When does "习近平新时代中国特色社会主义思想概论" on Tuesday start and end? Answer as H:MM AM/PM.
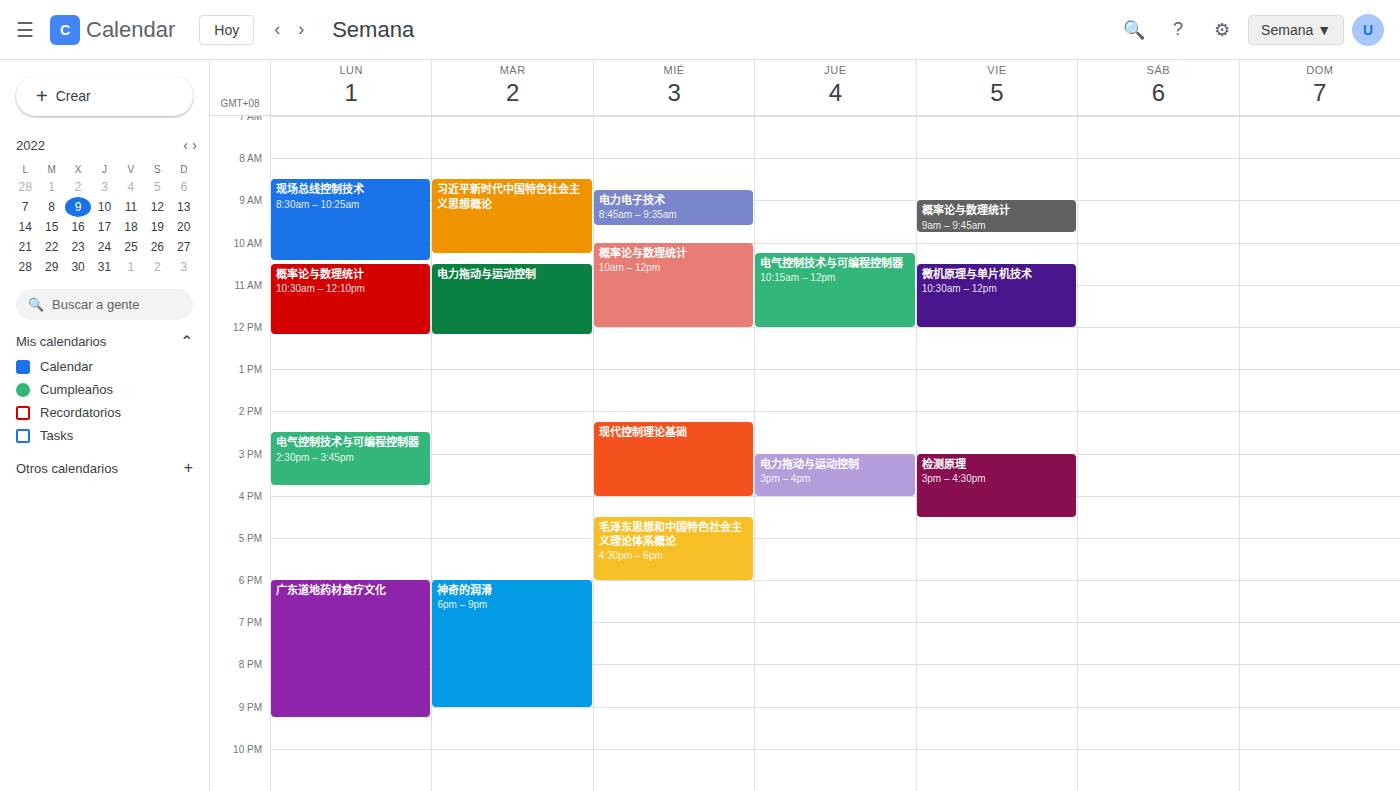
8:30 AM to 10:15 AM